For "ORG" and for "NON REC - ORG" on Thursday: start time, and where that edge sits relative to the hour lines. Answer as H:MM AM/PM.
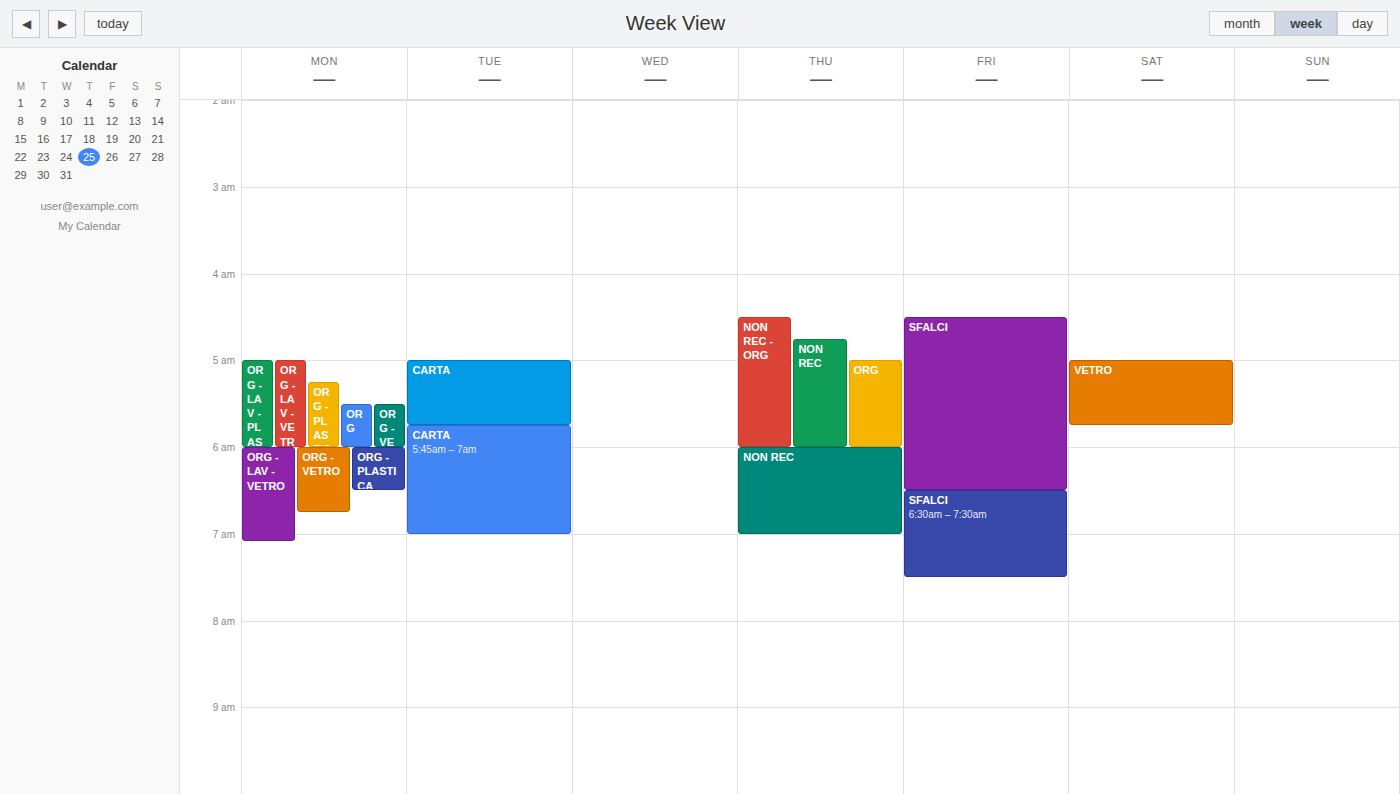
"ORG": 5:00 AM, exactly on the 5 AM line. "NON REC - ORG": 4:30 AM, halfway between the 4 AM and 5 AM lines.